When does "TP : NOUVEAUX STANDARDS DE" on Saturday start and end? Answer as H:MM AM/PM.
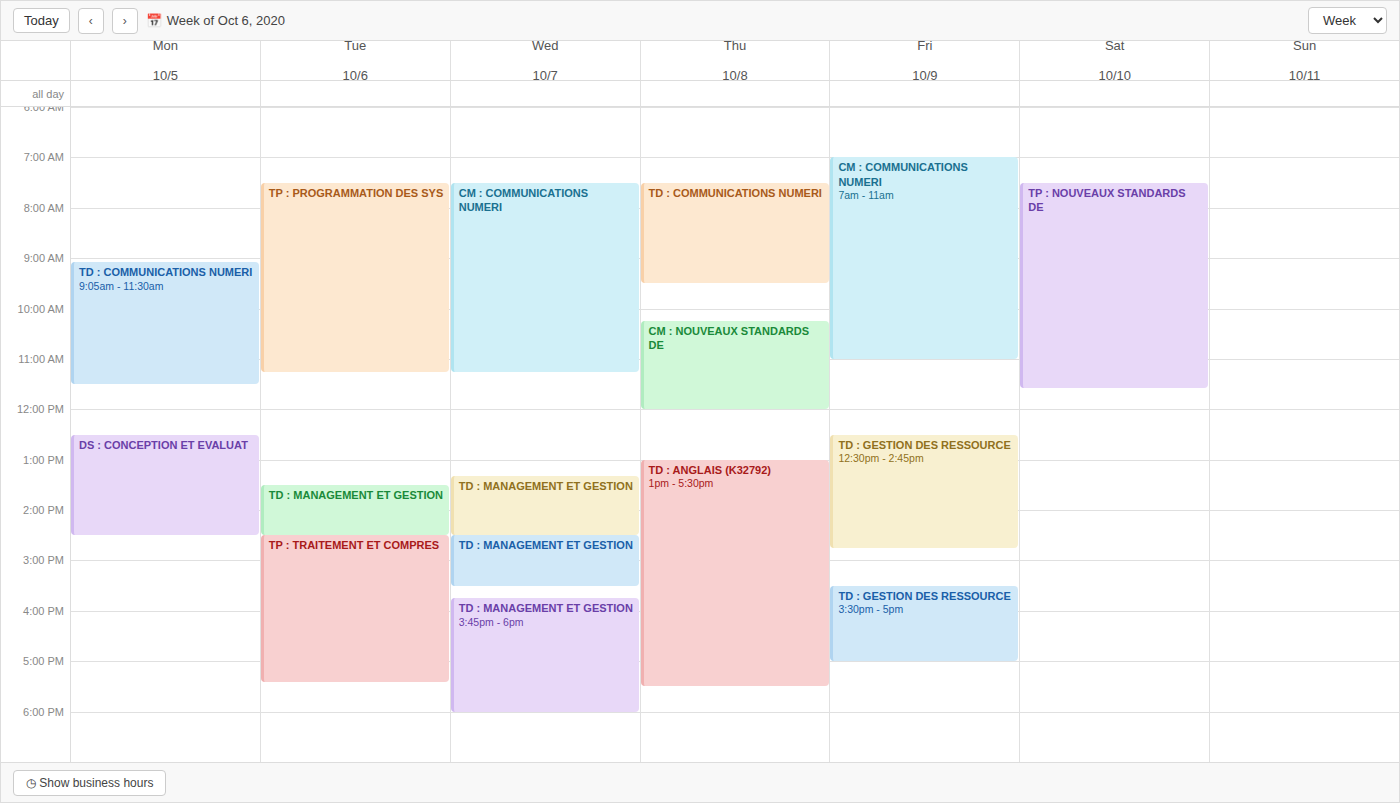
7:30 AM to 11:35 AM